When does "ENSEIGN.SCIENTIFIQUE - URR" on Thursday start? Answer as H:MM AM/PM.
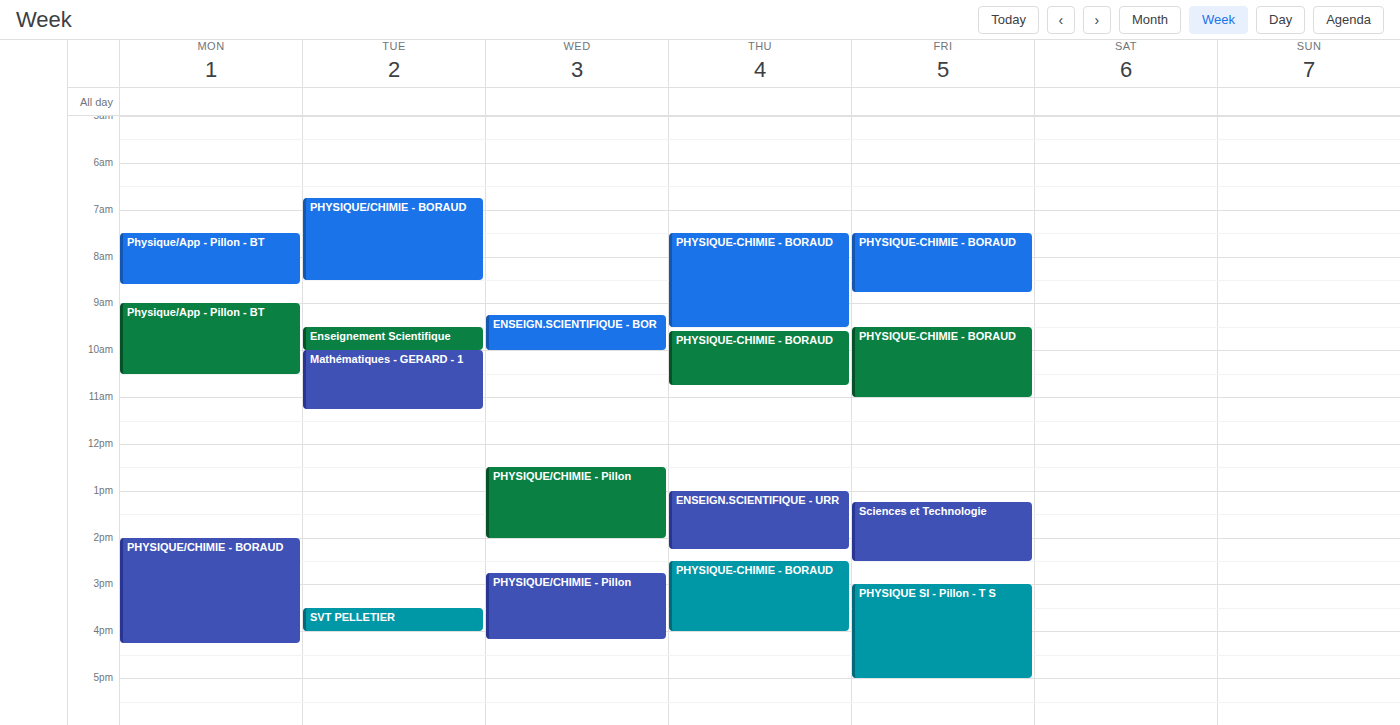
1:00 PM